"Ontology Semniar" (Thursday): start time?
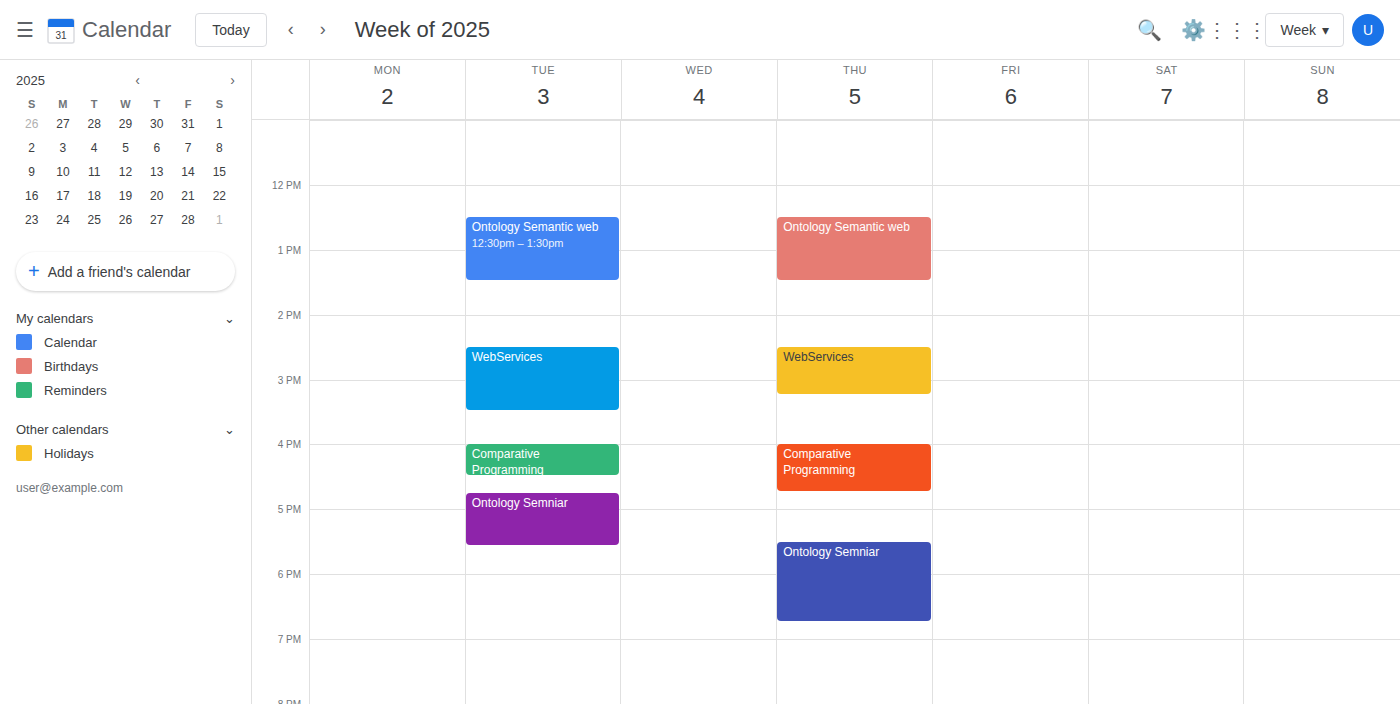
5:30 PM